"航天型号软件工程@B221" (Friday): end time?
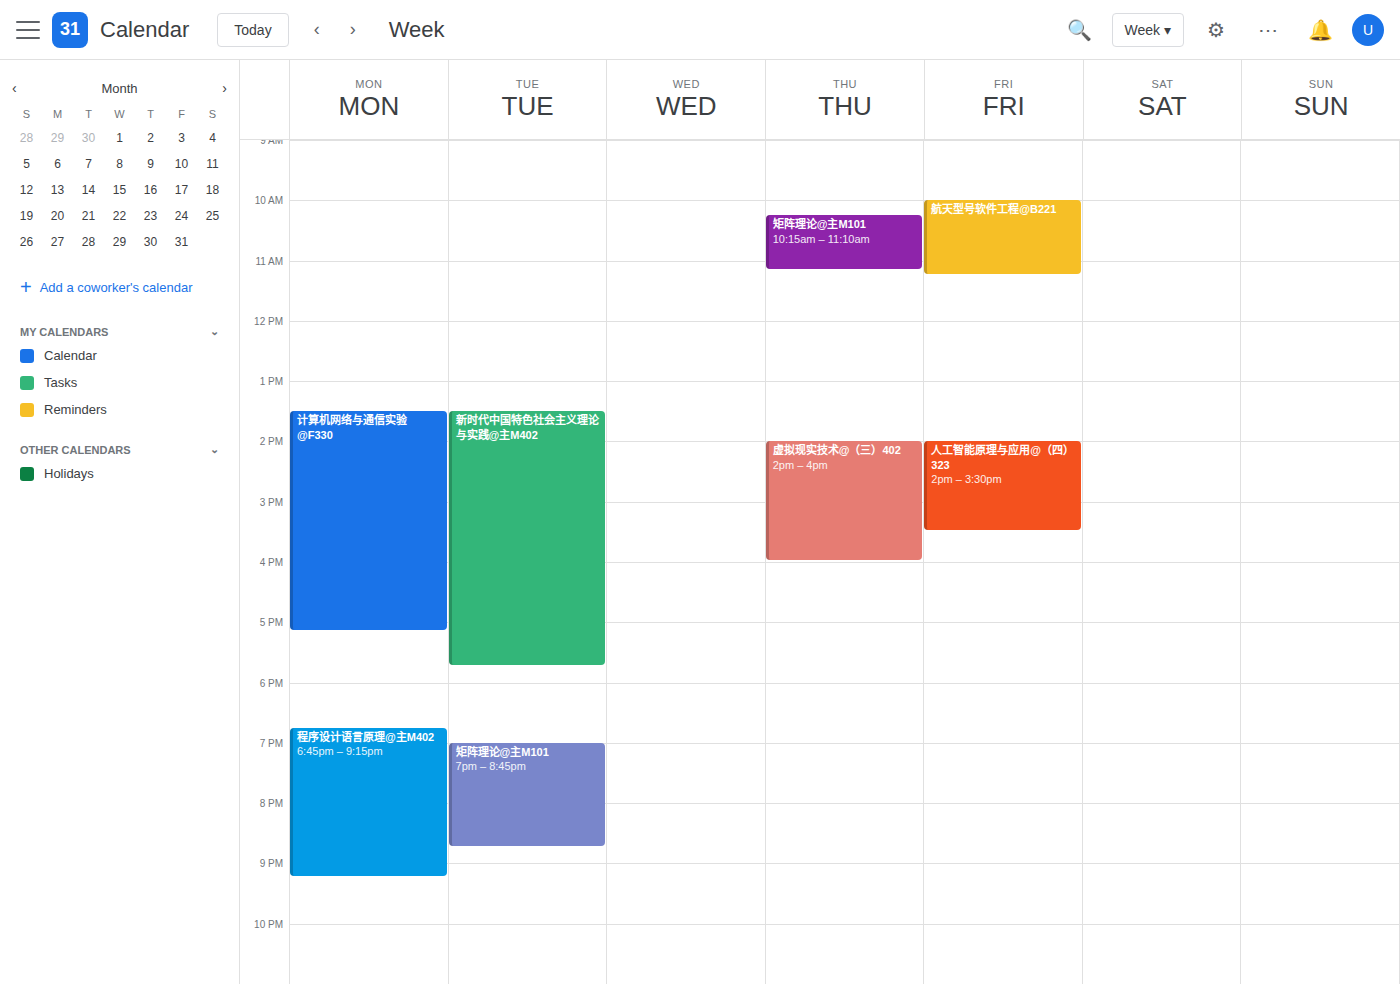
11:15 AM